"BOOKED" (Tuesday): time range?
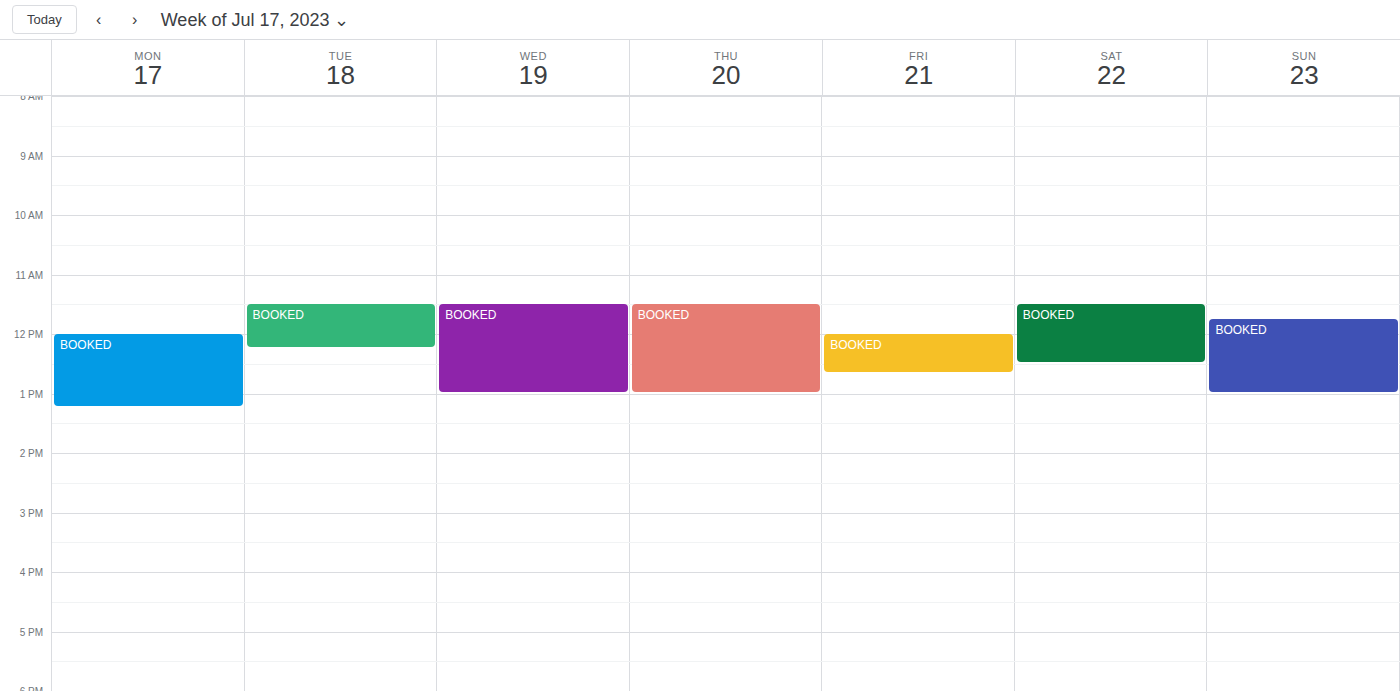
11:30 AM to 12:15 PM